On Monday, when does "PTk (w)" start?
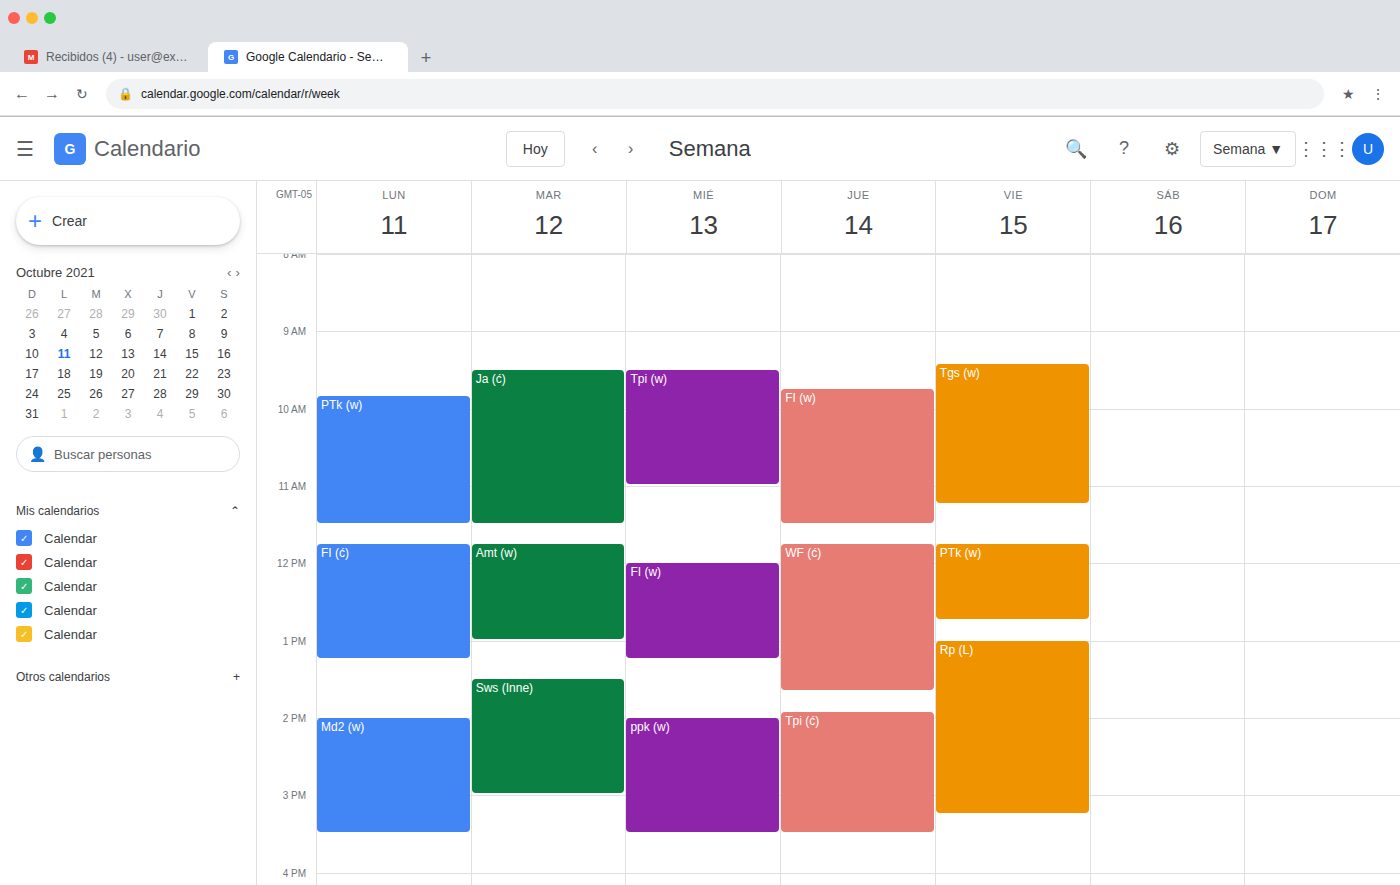
9:50 AM